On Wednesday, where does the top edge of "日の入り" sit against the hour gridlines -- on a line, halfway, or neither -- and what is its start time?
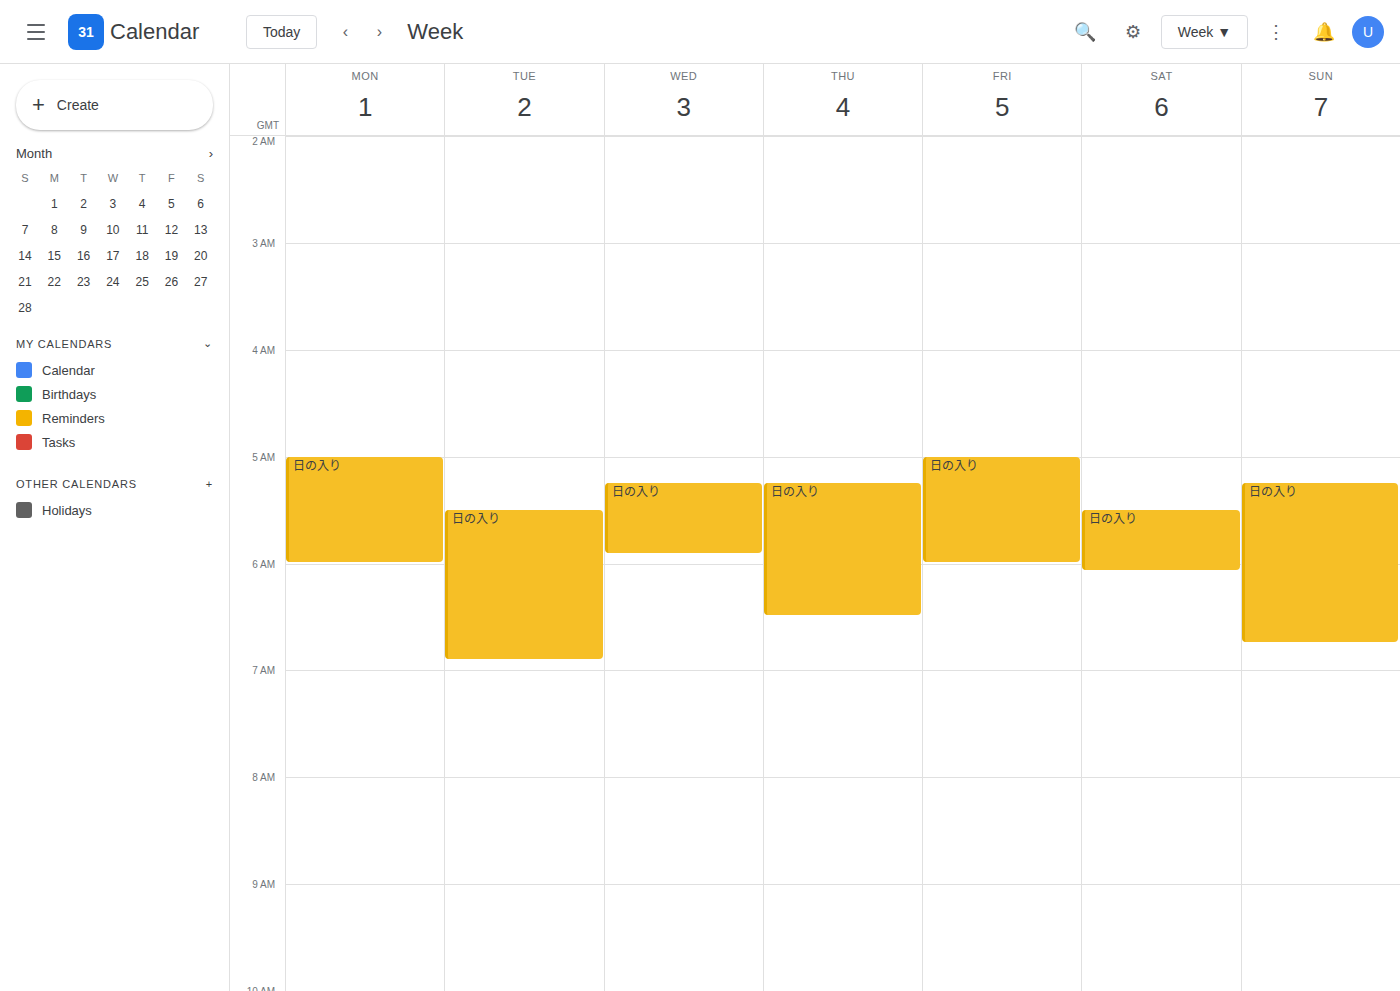
5:15 AM -- neither: a quarter of the way from the 5 AM line to the 6 AM line.